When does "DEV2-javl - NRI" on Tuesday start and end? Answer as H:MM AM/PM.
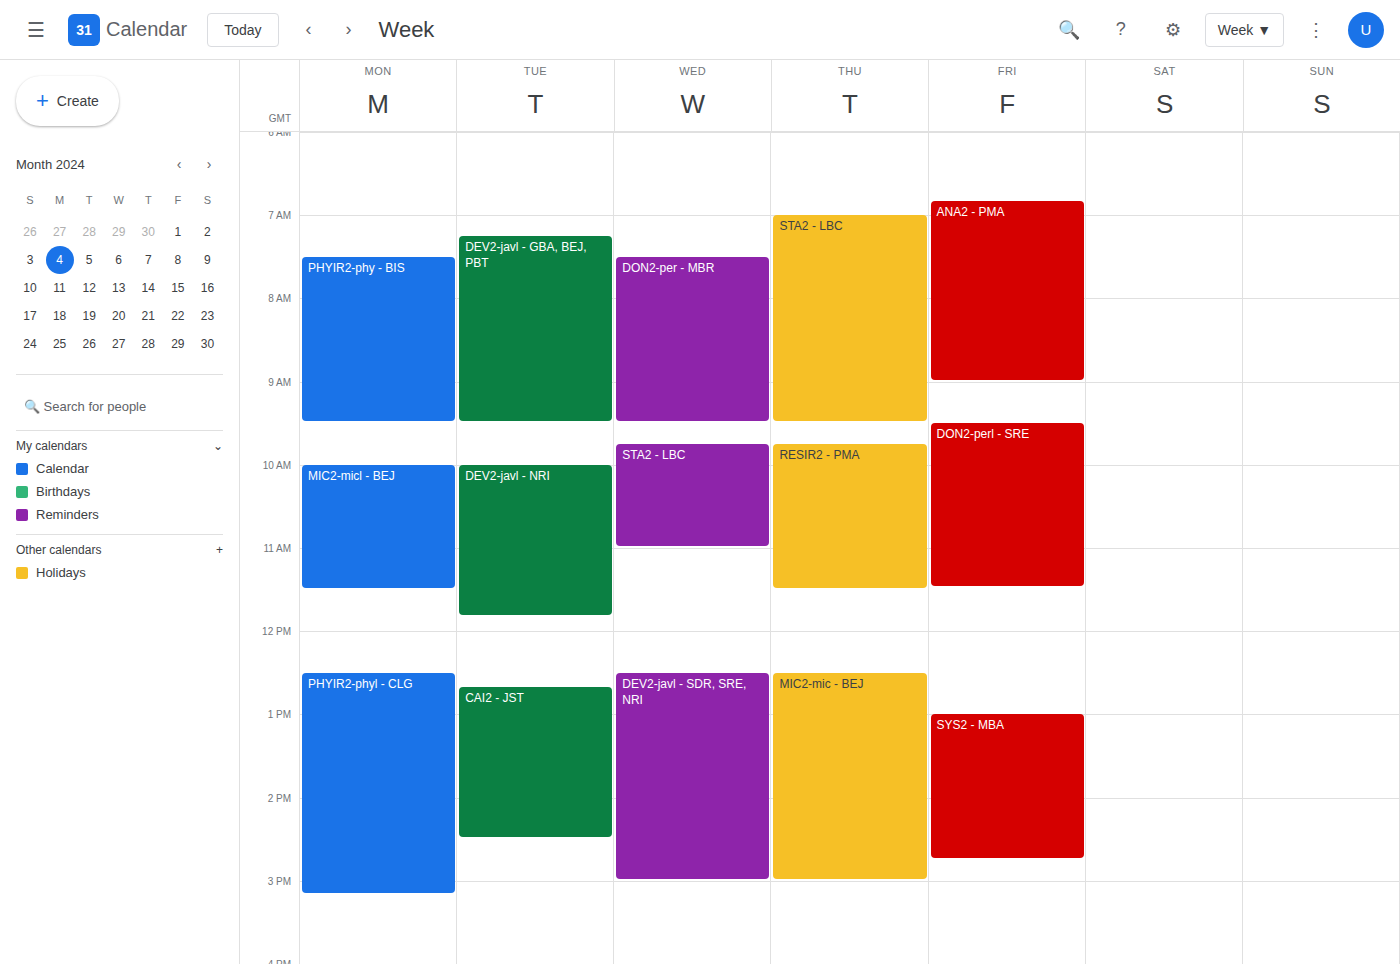
10:00 AM to 11:50 AM